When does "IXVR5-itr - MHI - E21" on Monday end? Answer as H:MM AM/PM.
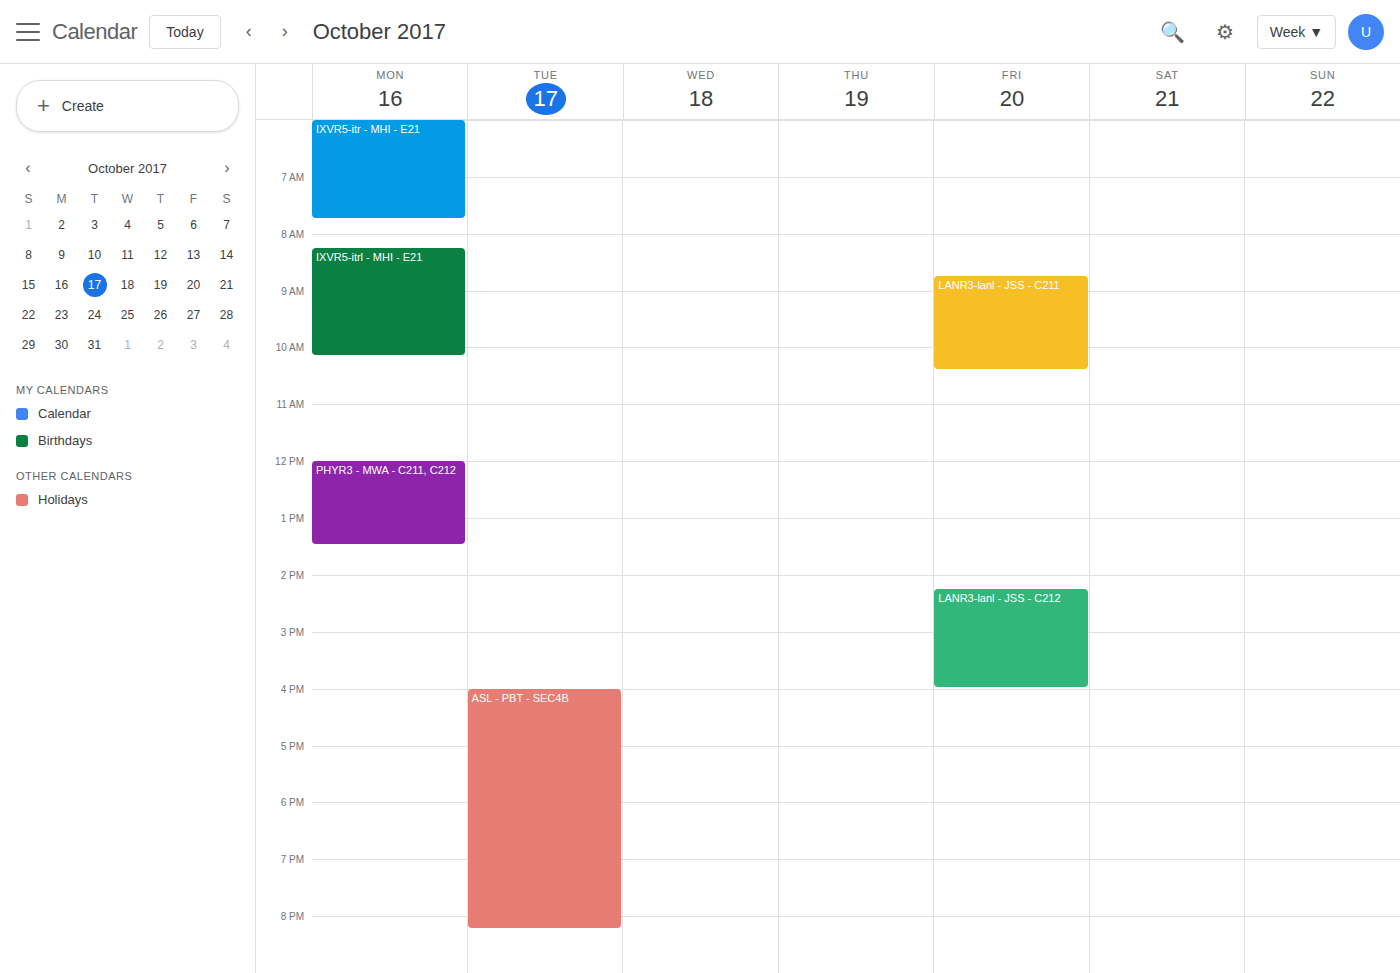
7:45 AM